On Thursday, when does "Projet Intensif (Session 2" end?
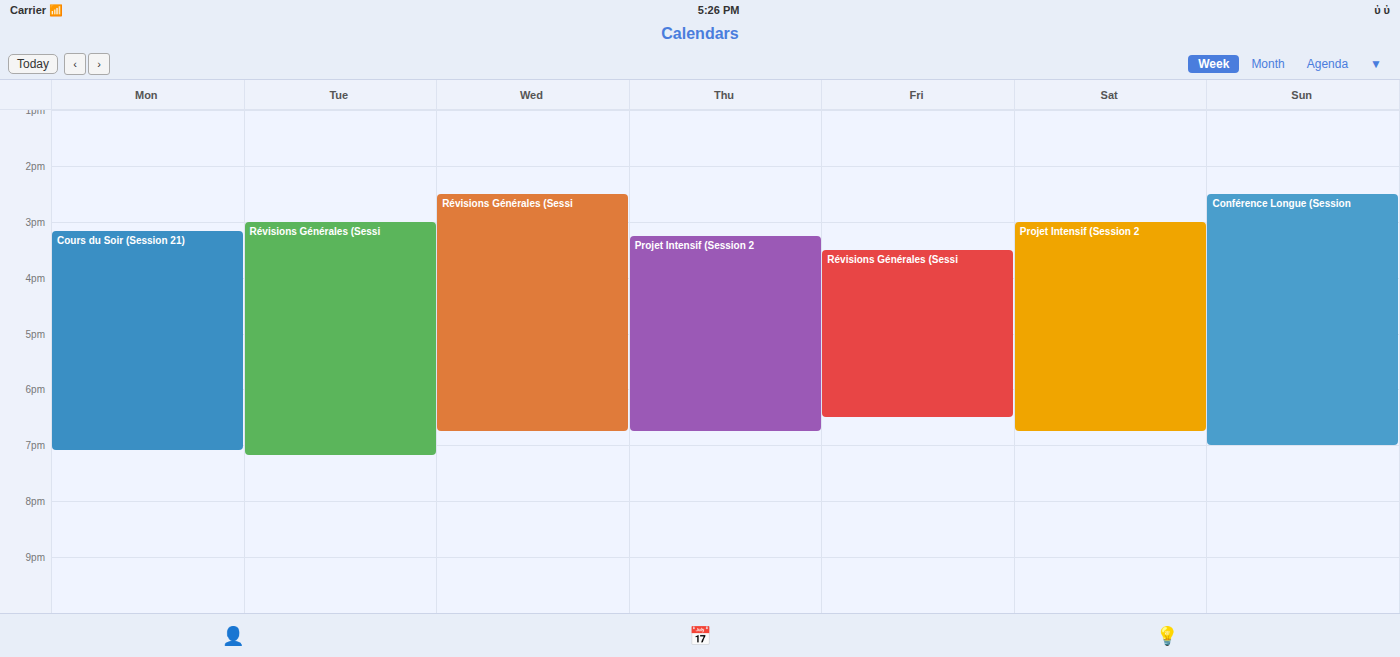
6:45 PM